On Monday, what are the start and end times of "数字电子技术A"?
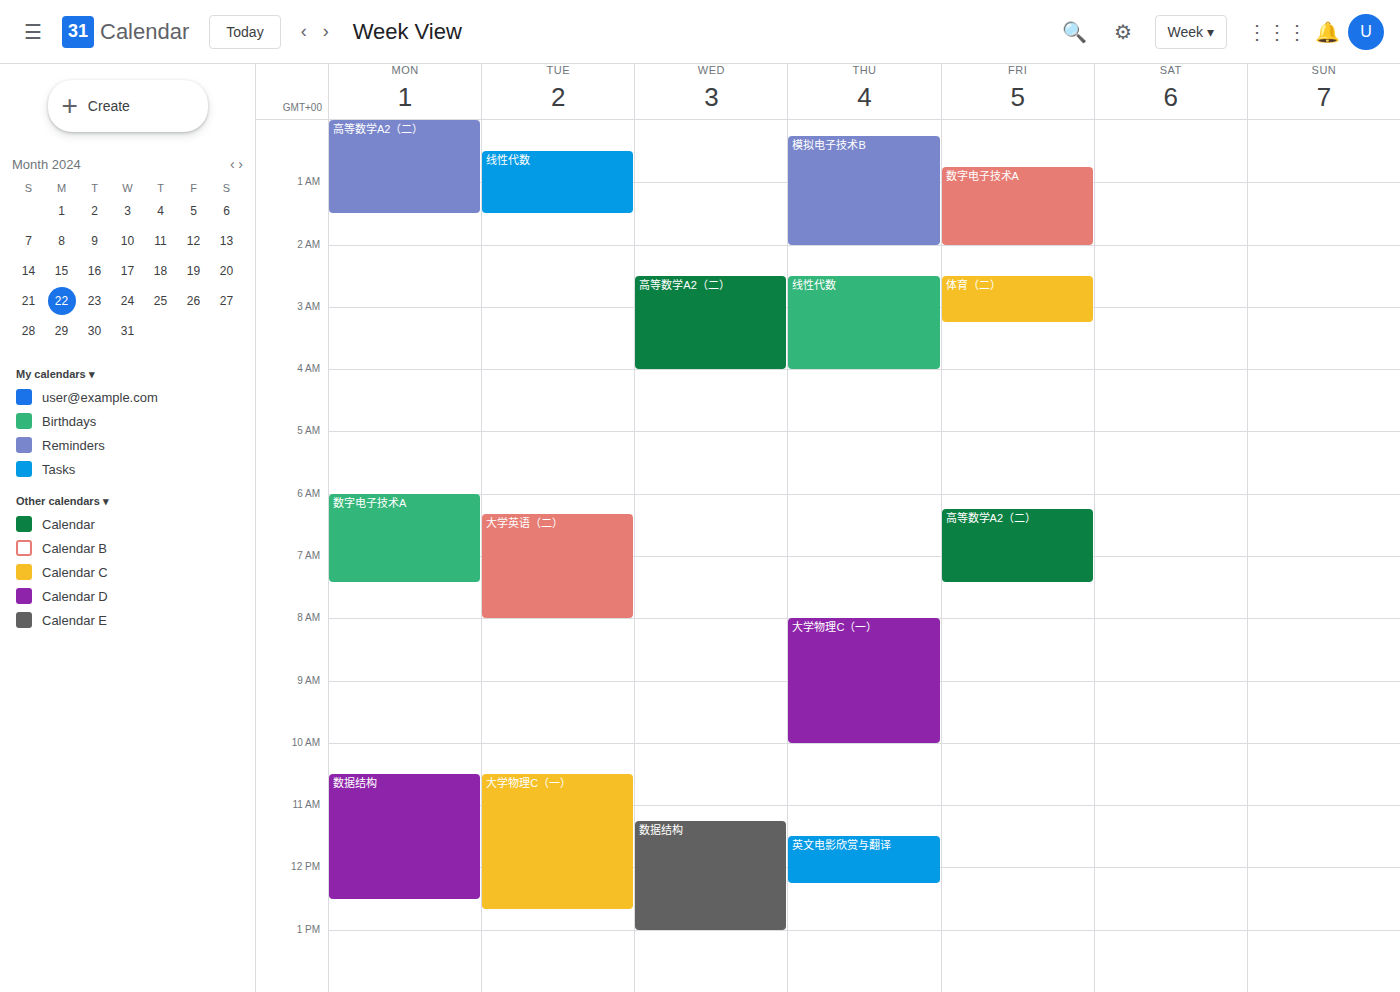
6:00 AM to 7:25 AM